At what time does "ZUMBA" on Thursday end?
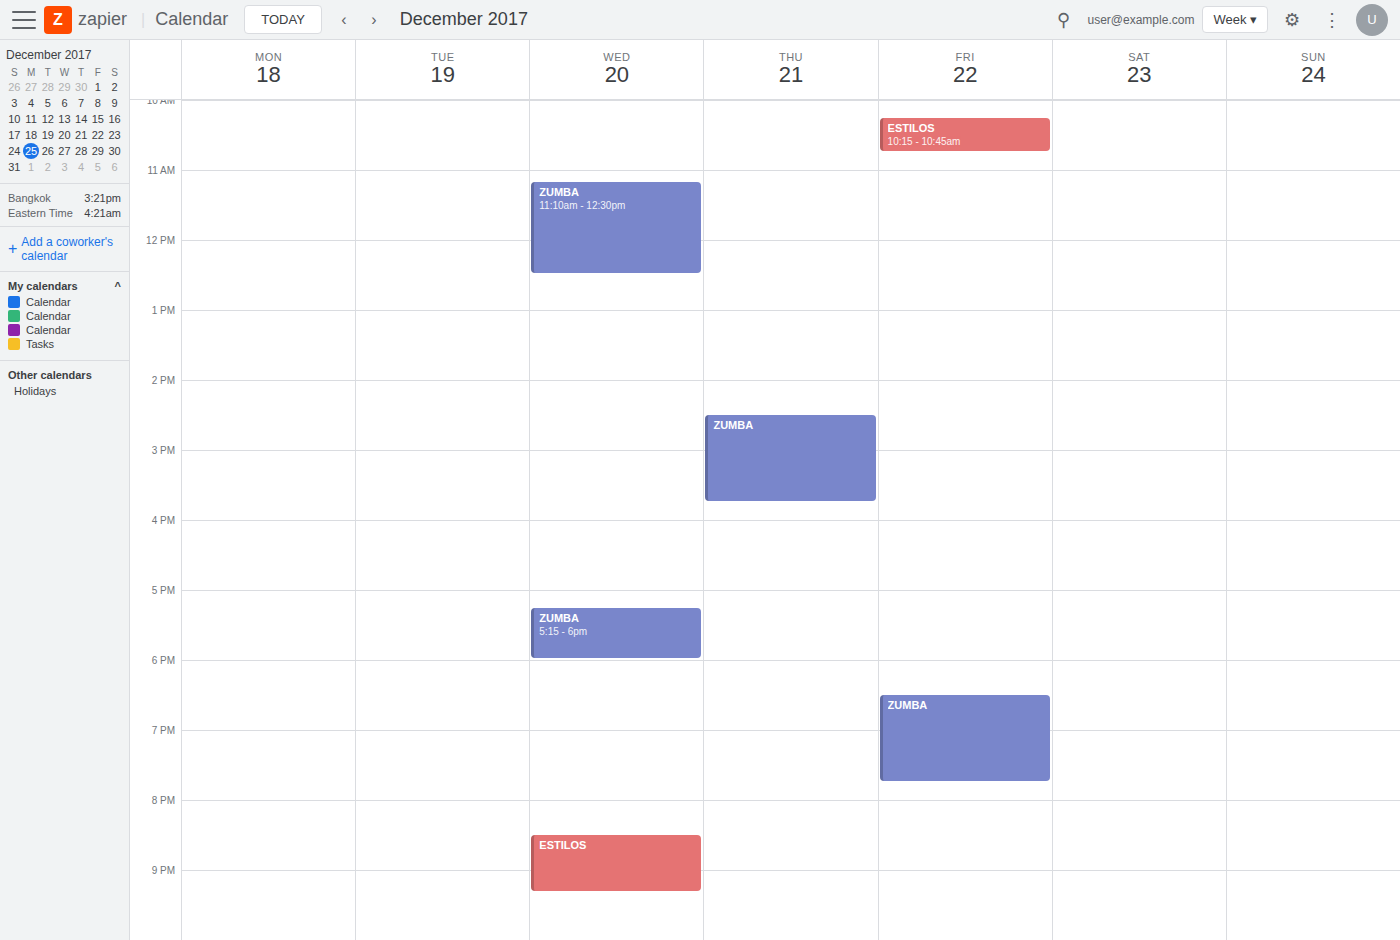
3:45 PM